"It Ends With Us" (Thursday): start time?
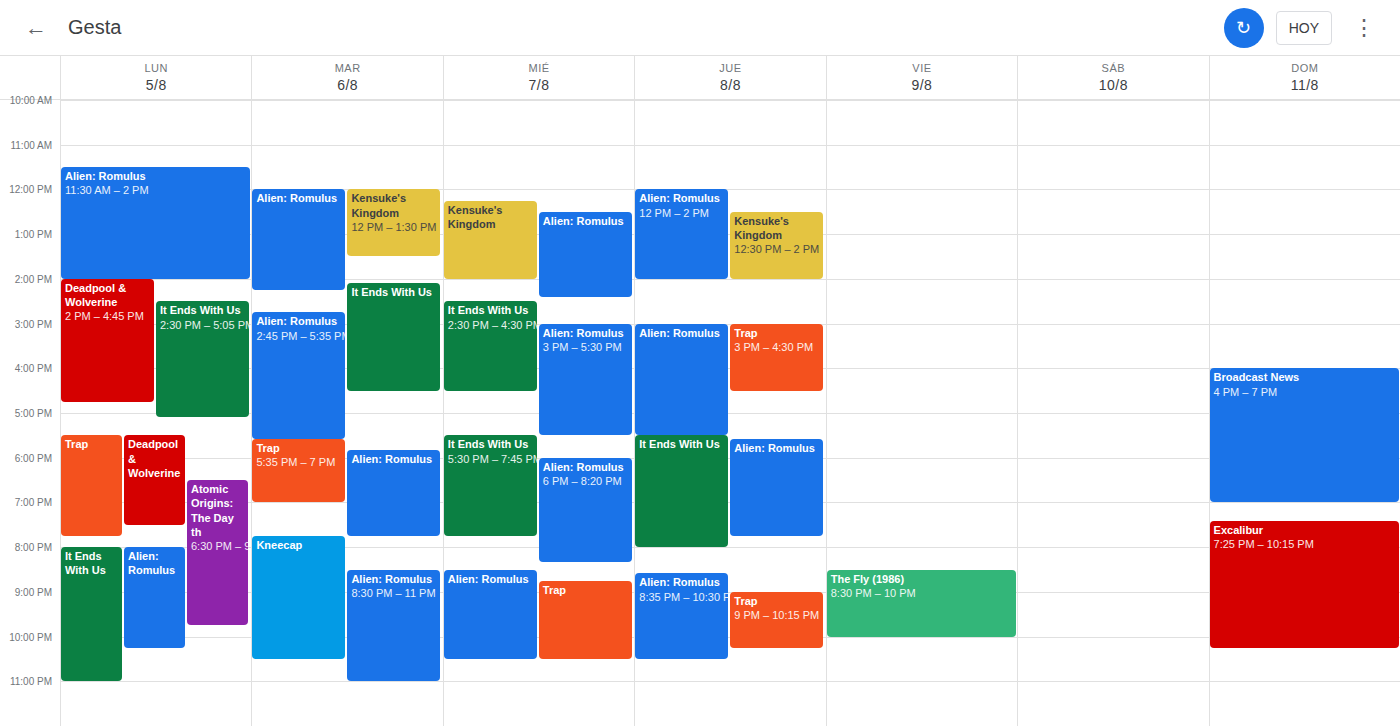
5:30 PM